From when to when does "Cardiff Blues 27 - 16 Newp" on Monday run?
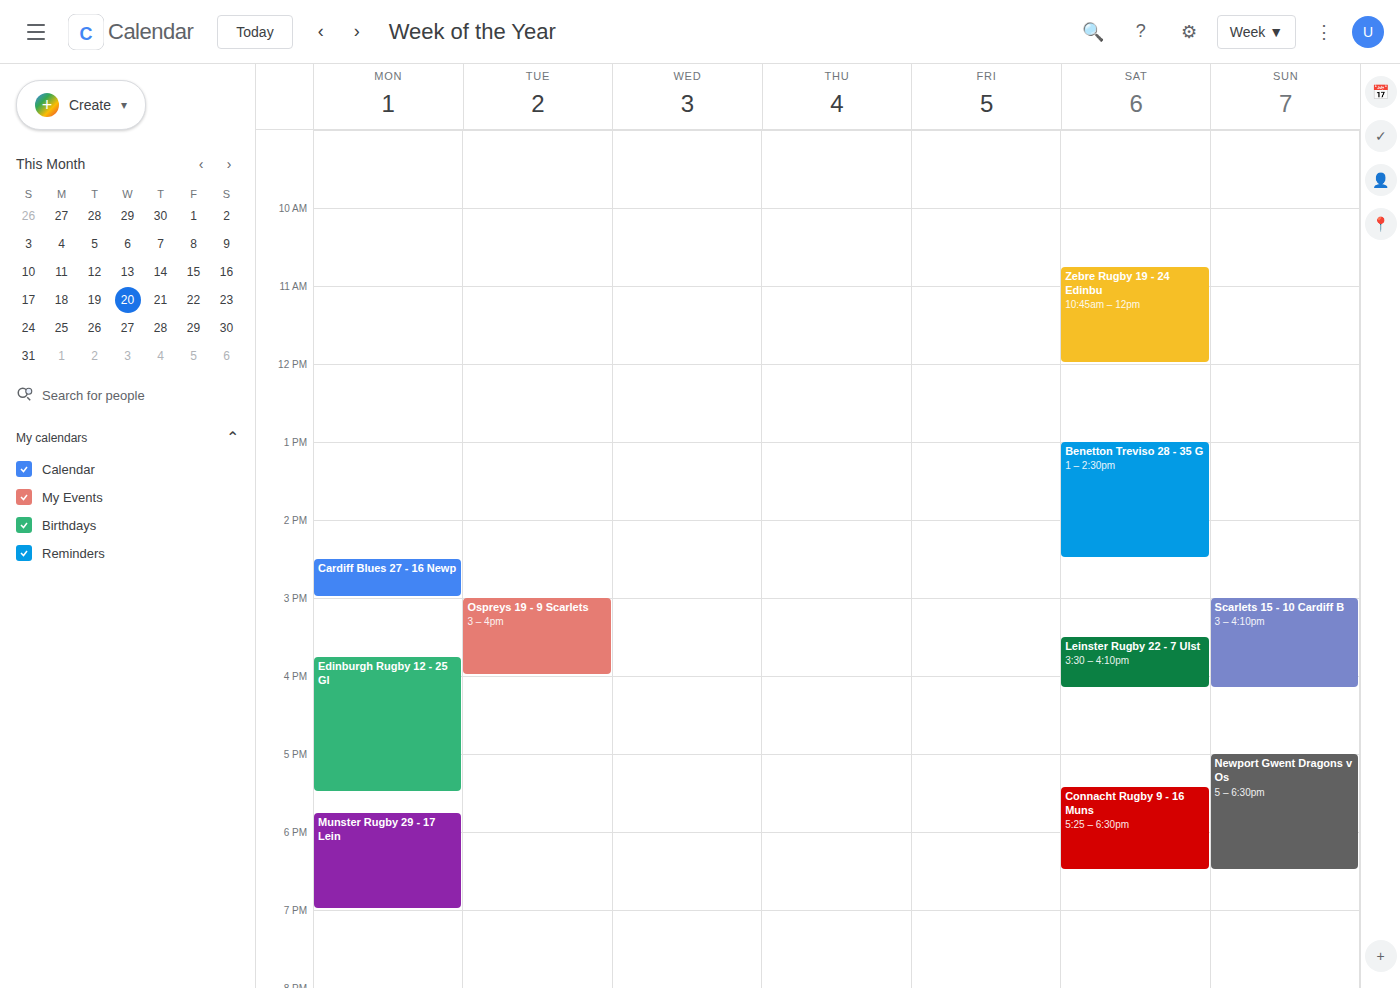
2:30 PM to 3:00 PM